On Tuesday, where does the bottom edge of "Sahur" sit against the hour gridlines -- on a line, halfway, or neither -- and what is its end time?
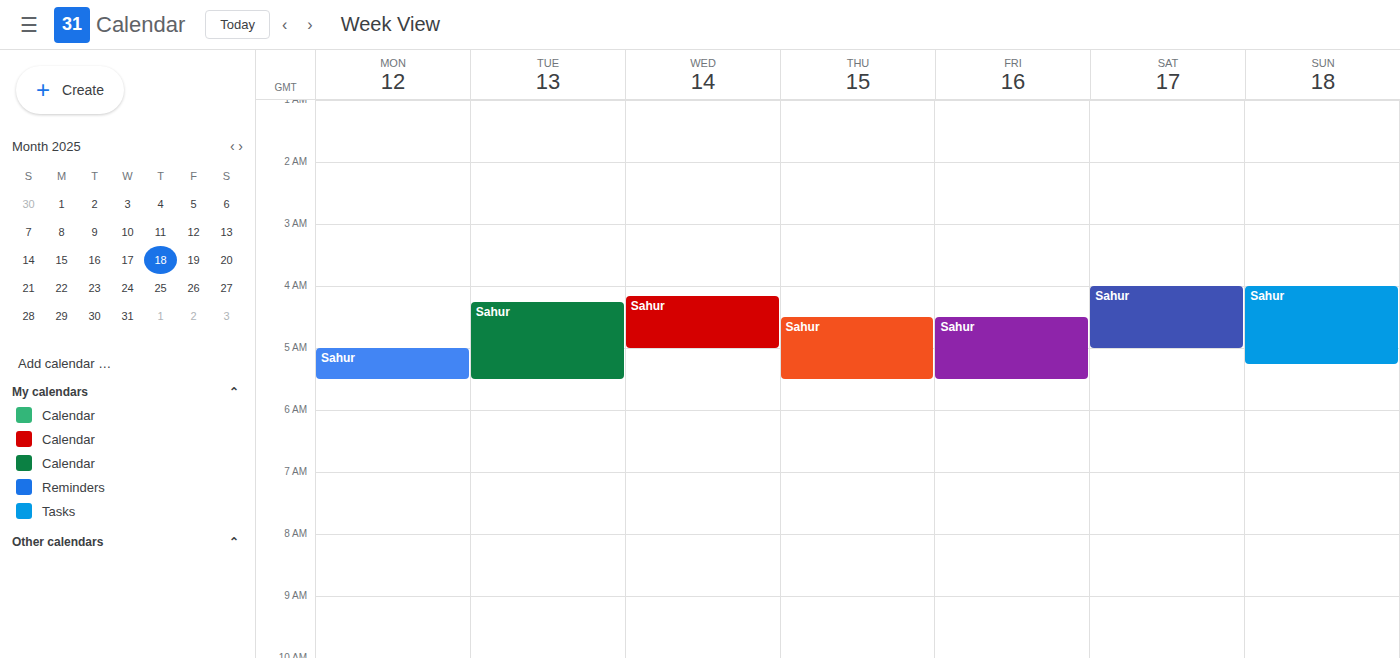
5:30 AM -- halfway between the 5 AM and 6 AM lines.